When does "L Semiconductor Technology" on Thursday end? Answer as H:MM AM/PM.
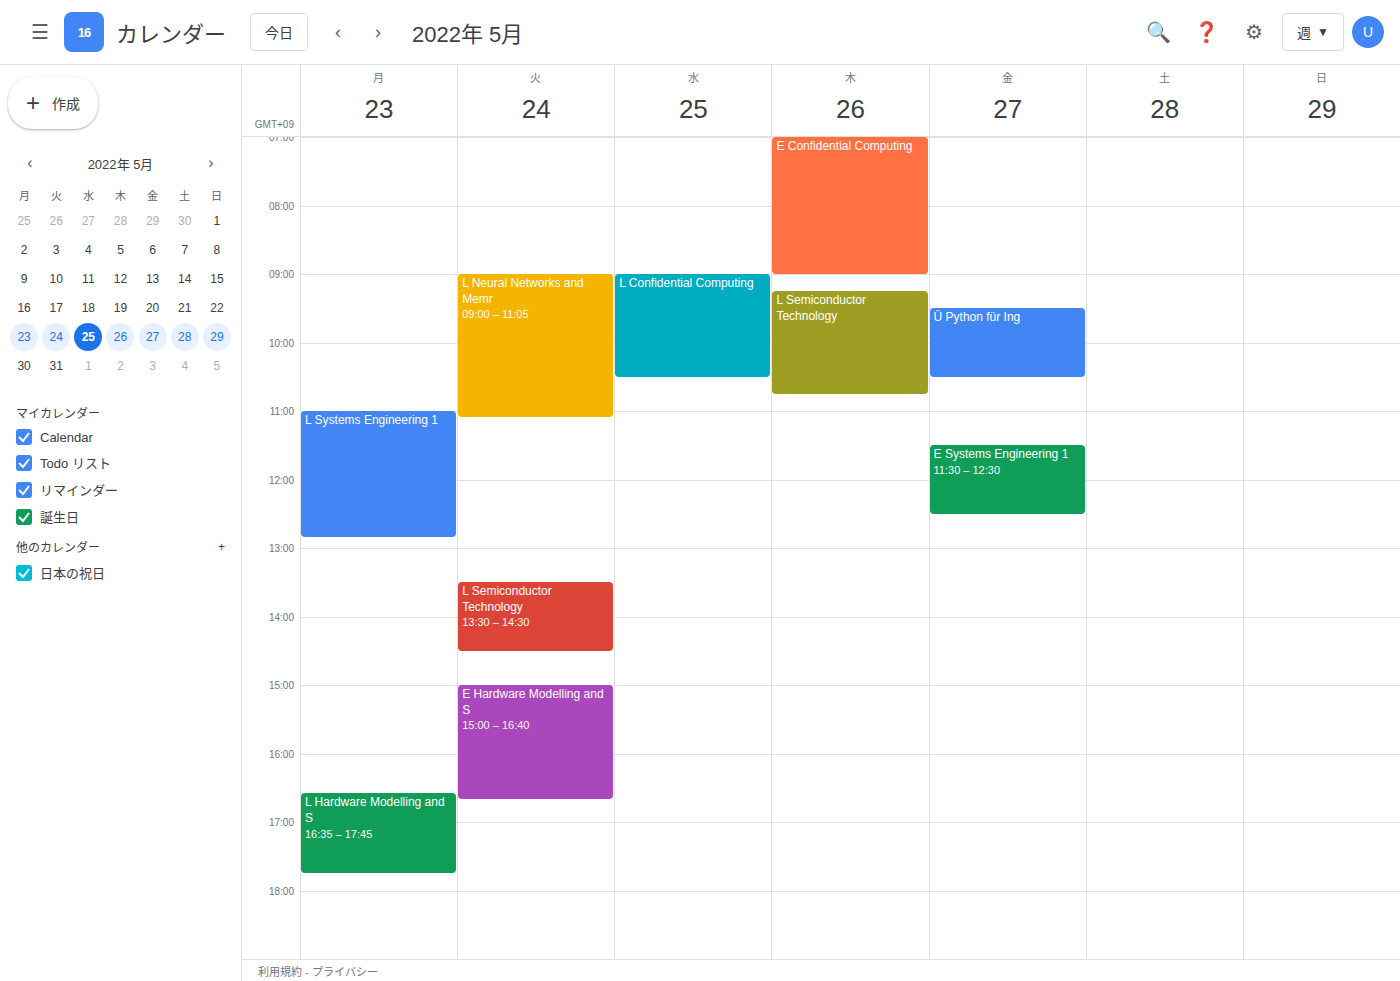
10:45 AM